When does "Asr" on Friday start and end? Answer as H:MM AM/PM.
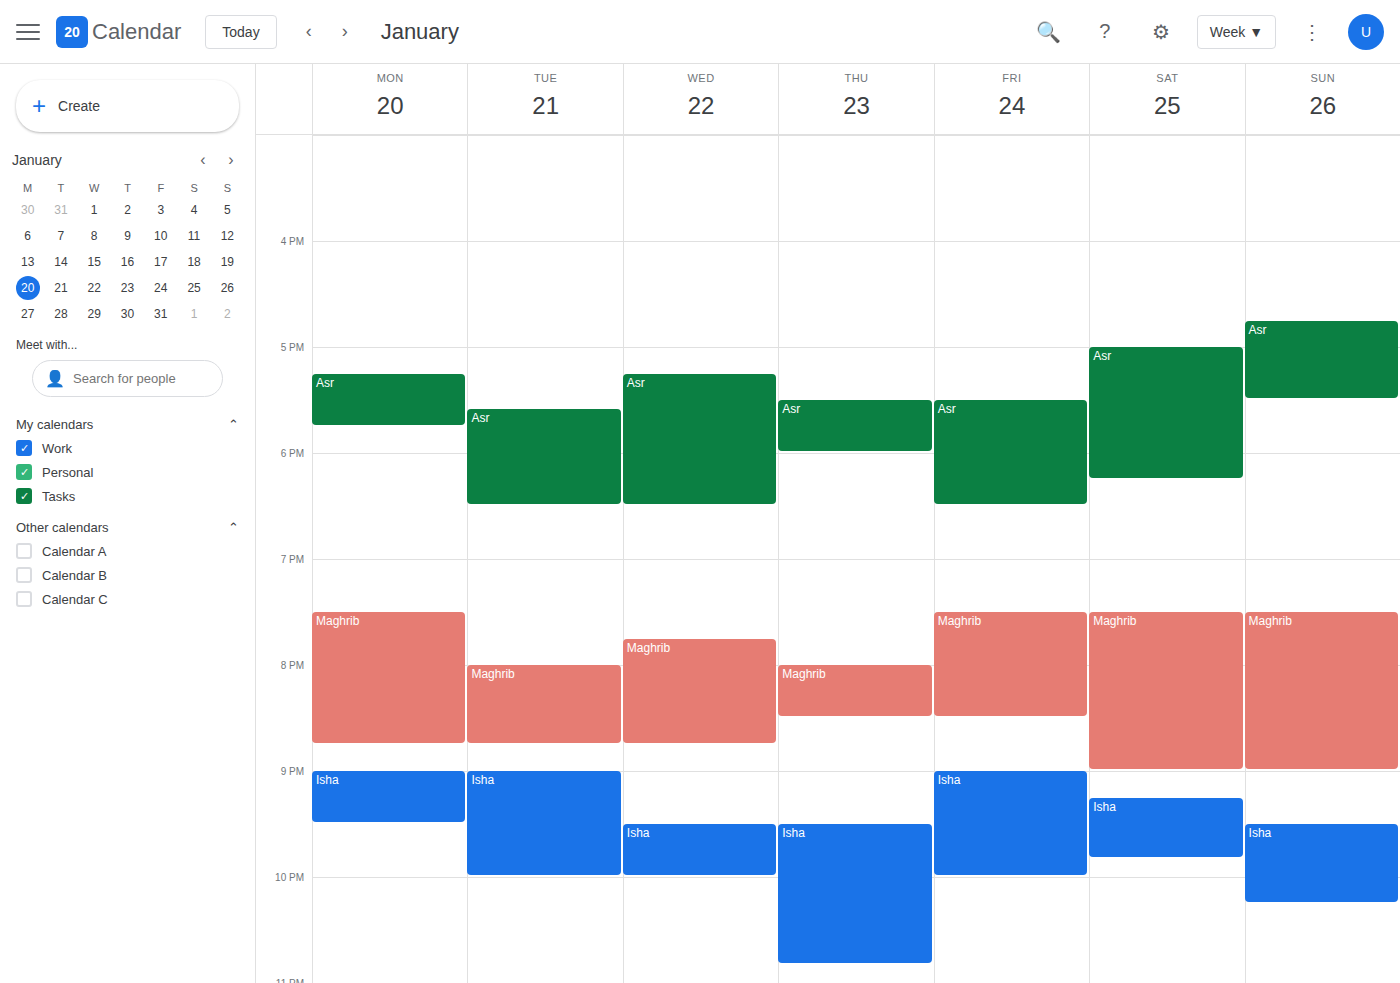
5:30 PM to 6:30 PM